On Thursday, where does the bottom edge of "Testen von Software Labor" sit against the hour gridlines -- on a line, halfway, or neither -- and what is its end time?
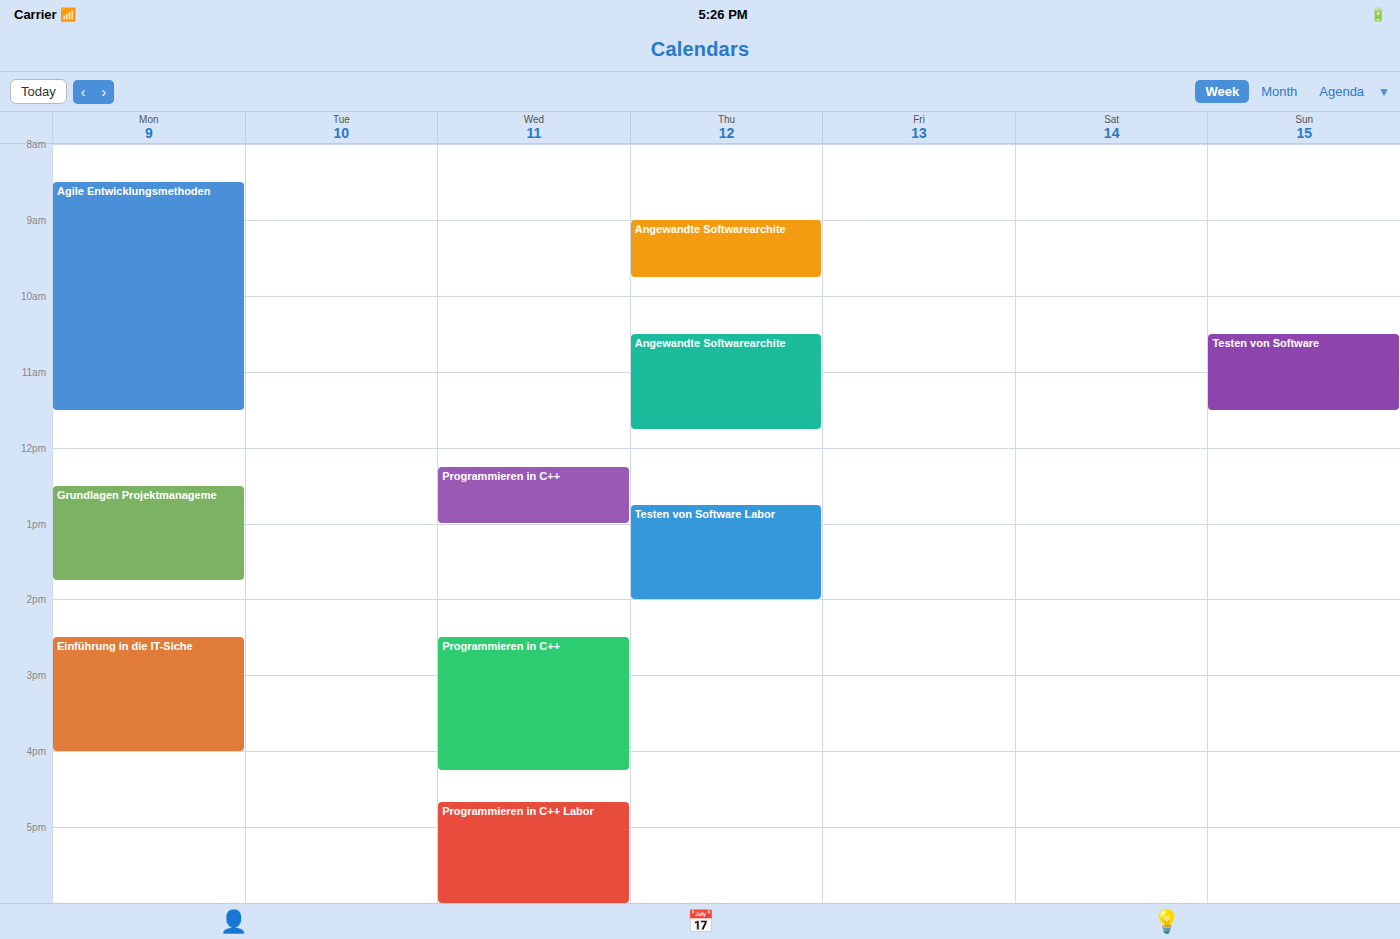
2:00 PM -- exactly on the 2 PM line.